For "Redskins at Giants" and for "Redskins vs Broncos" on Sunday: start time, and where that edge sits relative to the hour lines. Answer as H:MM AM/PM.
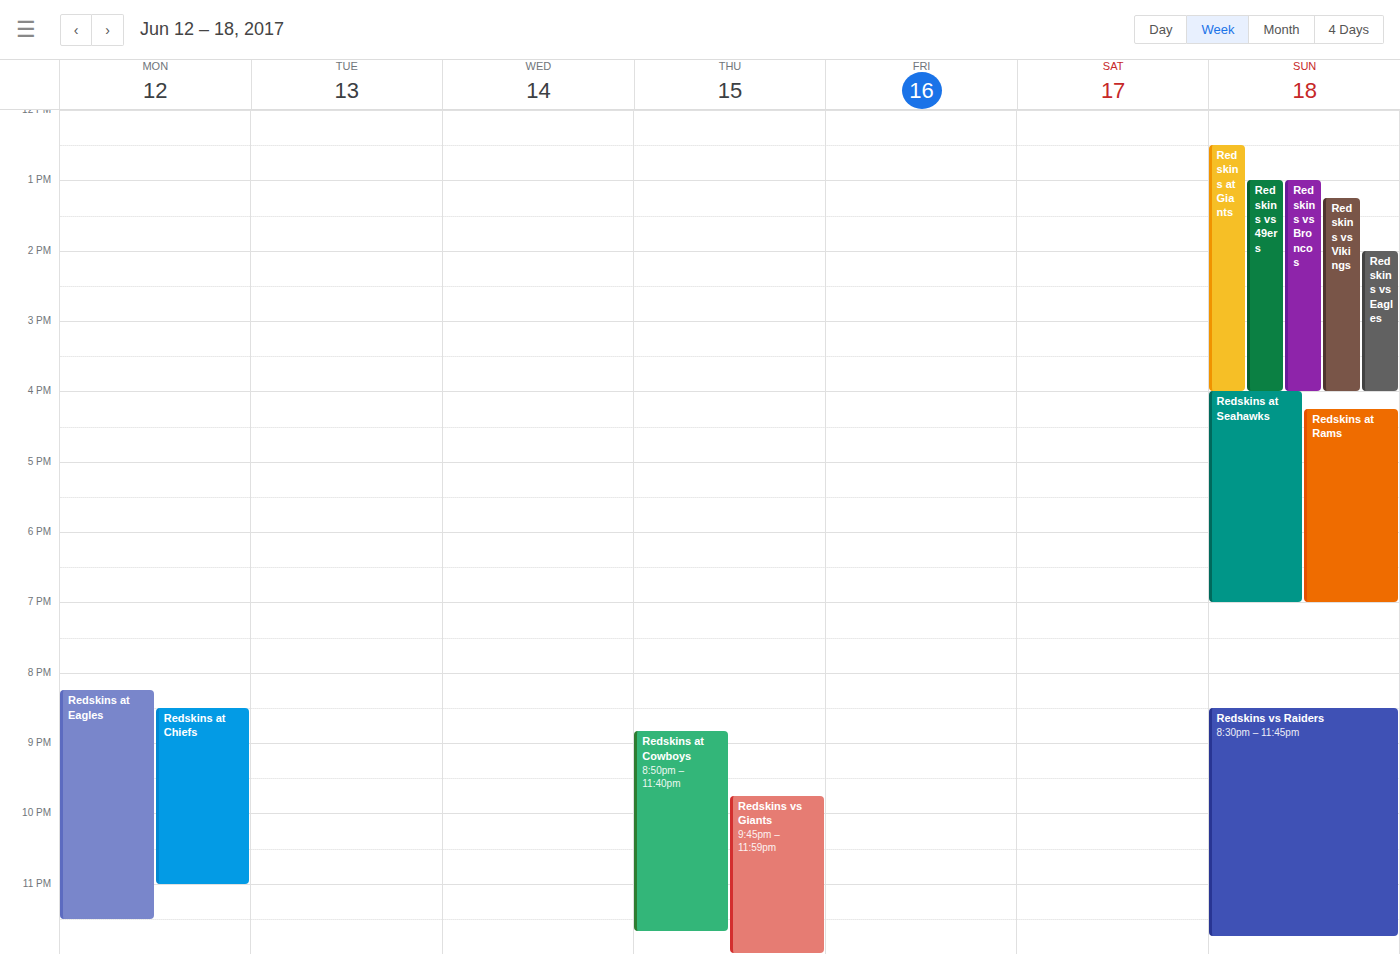
"Redskins at Giants": 12:30 PM, halfway between the 12 PM and 1 PM lines. "Redskins vs Broncos": 1:00 PM, exactly on the 1 PM line.